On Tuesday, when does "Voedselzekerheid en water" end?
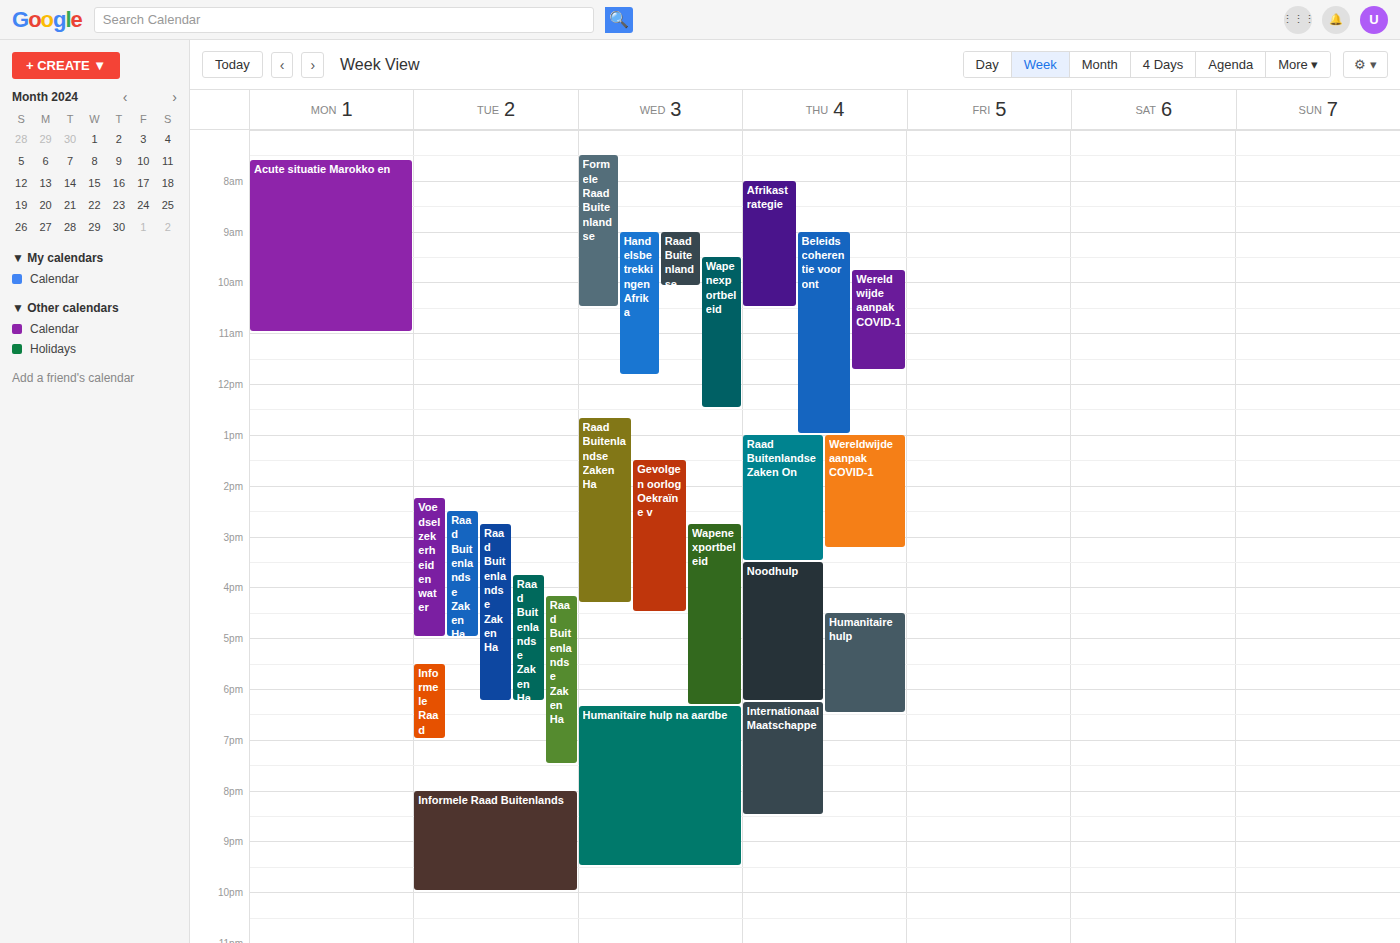
5:00 PM